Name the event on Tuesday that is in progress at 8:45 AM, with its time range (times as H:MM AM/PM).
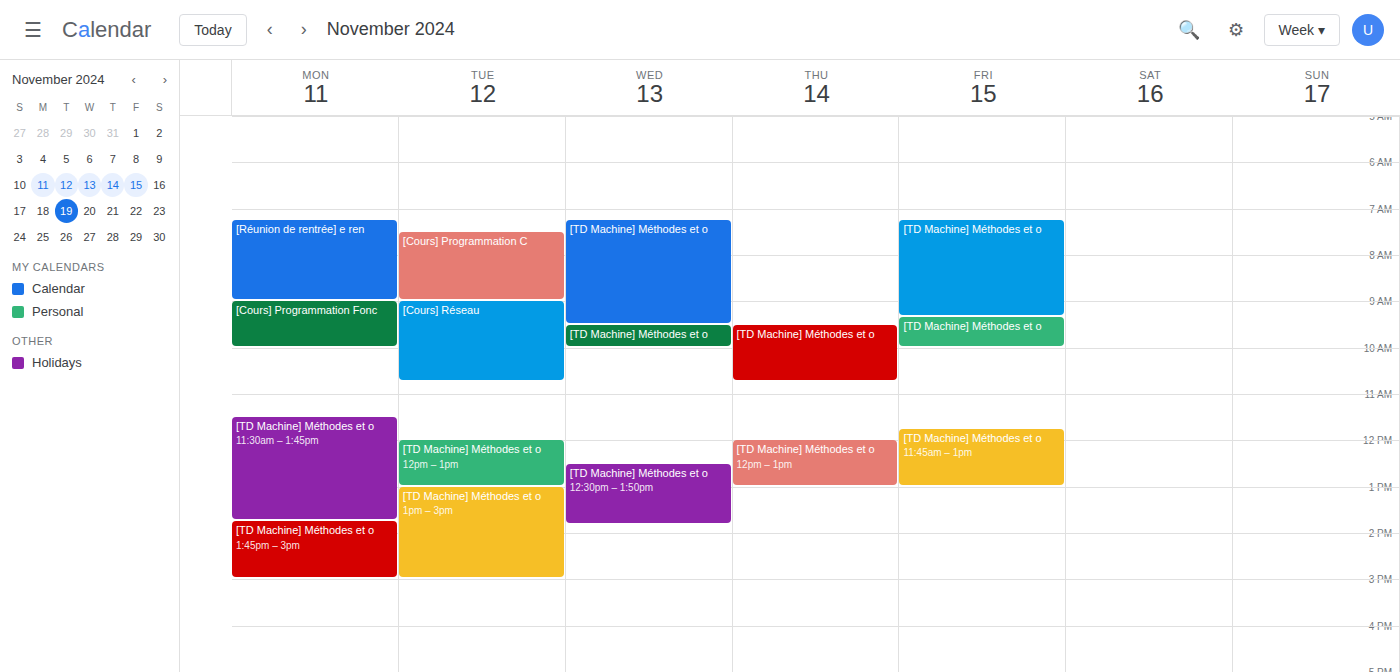
"[Cours] Programmation C", 7:30 AM to 9:00 AM